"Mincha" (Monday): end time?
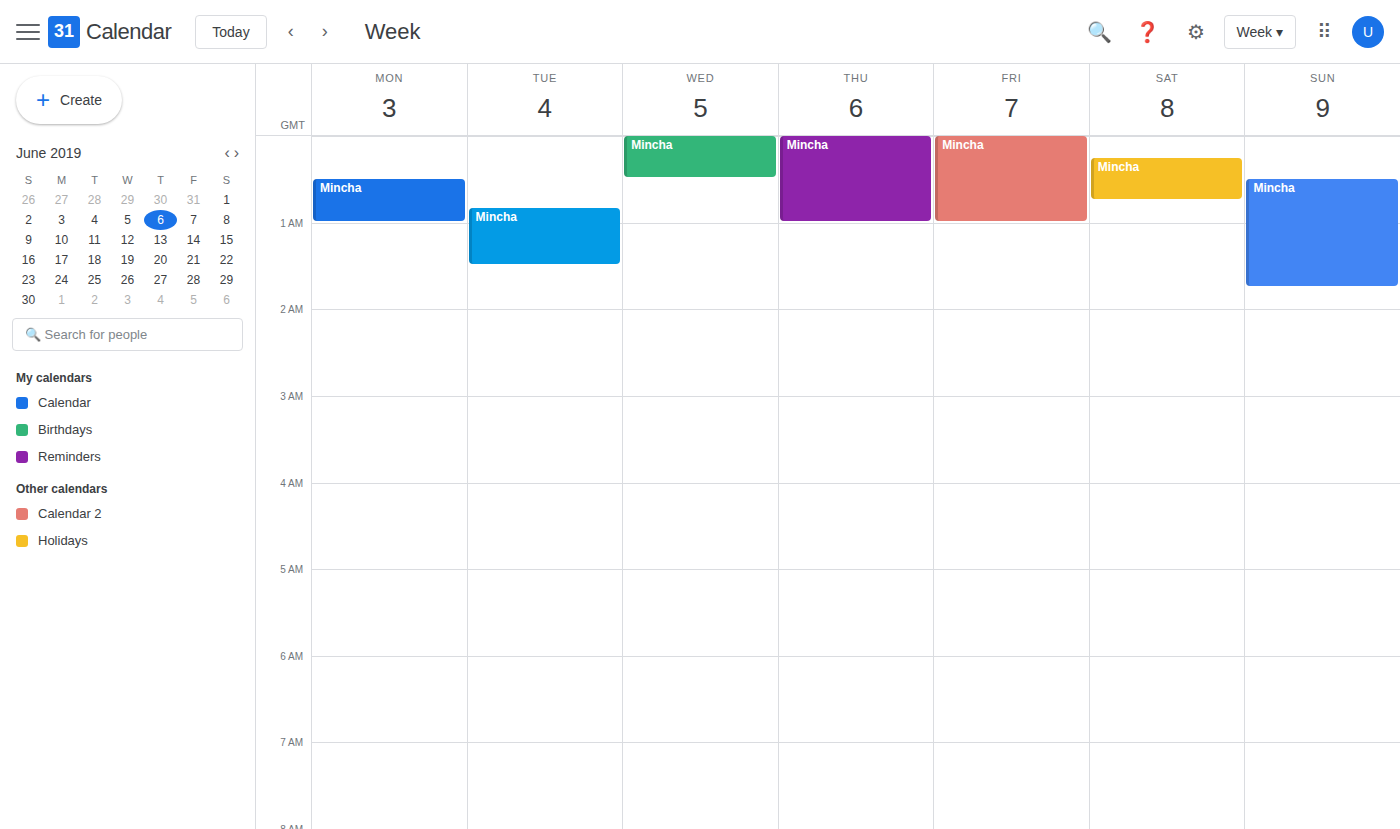
1:00 AM